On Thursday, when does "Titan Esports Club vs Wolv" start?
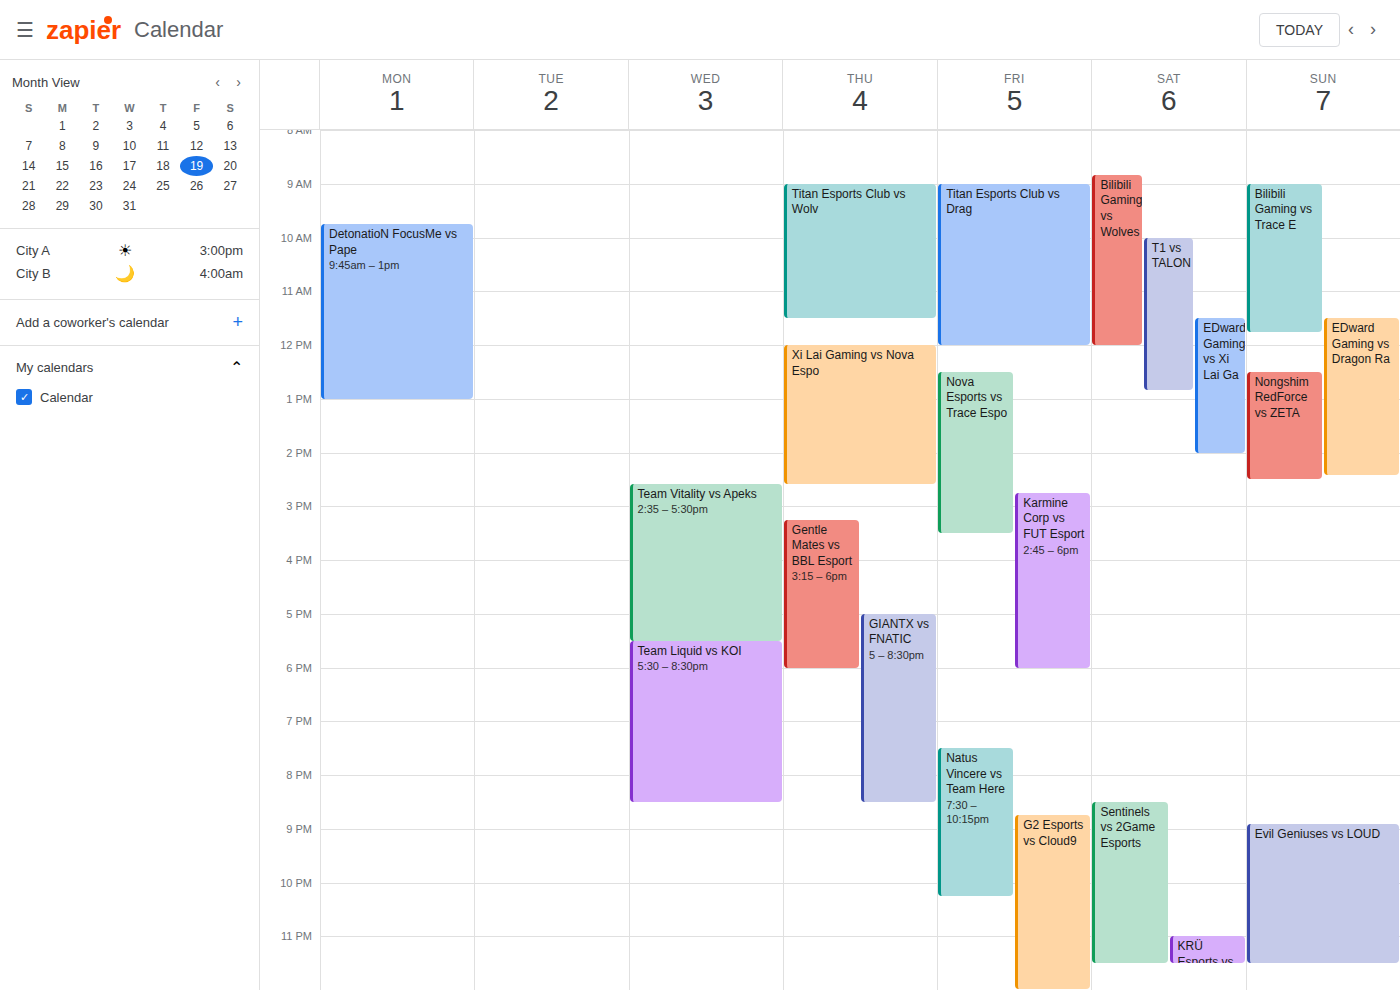
9:00 AM